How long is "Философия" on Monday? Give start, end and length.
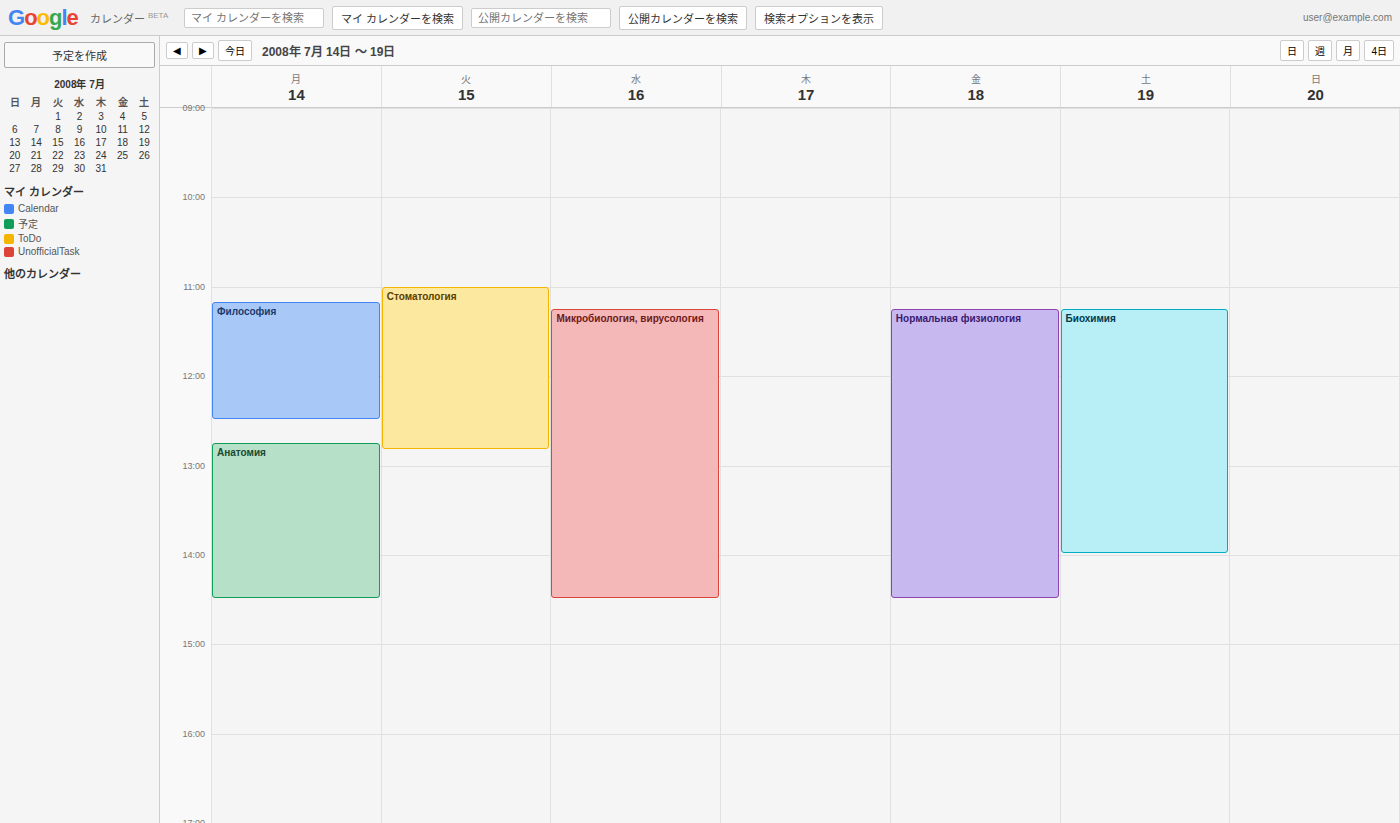
11:10 AM to 12:30 PM, 1 hour 20 minutes